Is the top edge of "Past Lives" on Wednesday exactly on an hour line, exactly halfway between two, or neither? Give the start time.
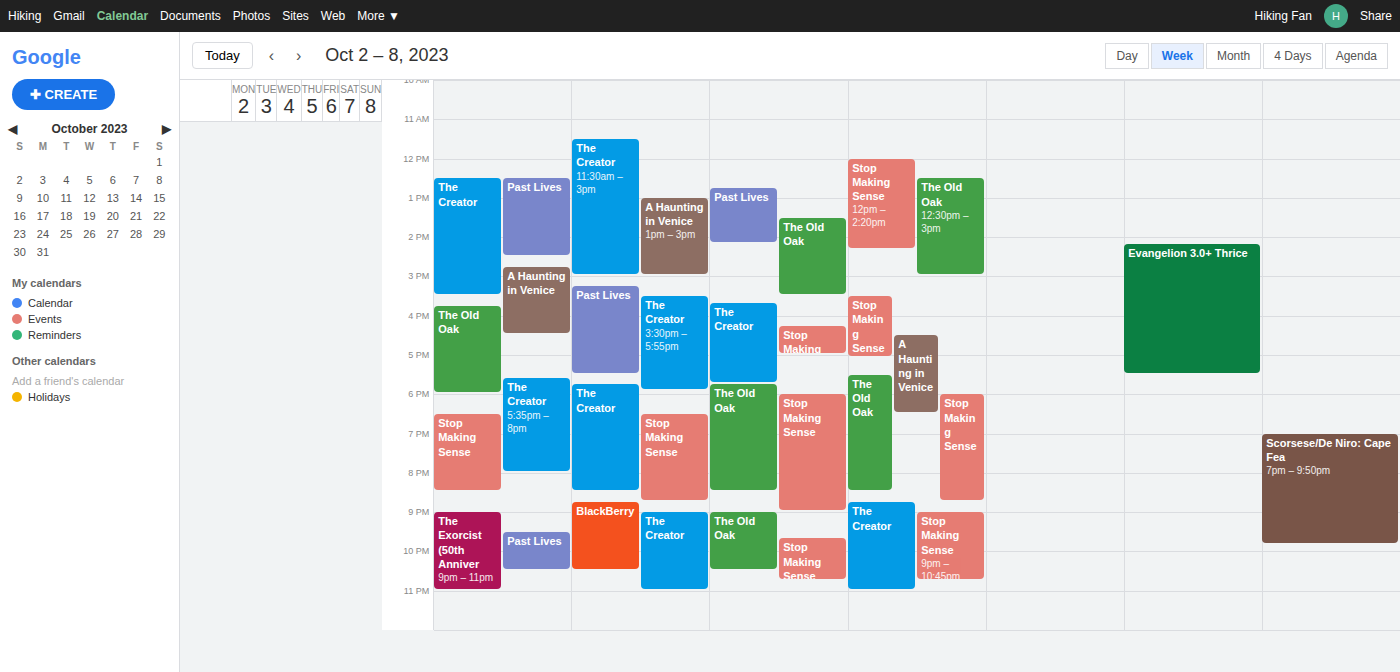
12:45 PM -- neither: three quarters of the way from the 12 PM line to the 1 PM line.